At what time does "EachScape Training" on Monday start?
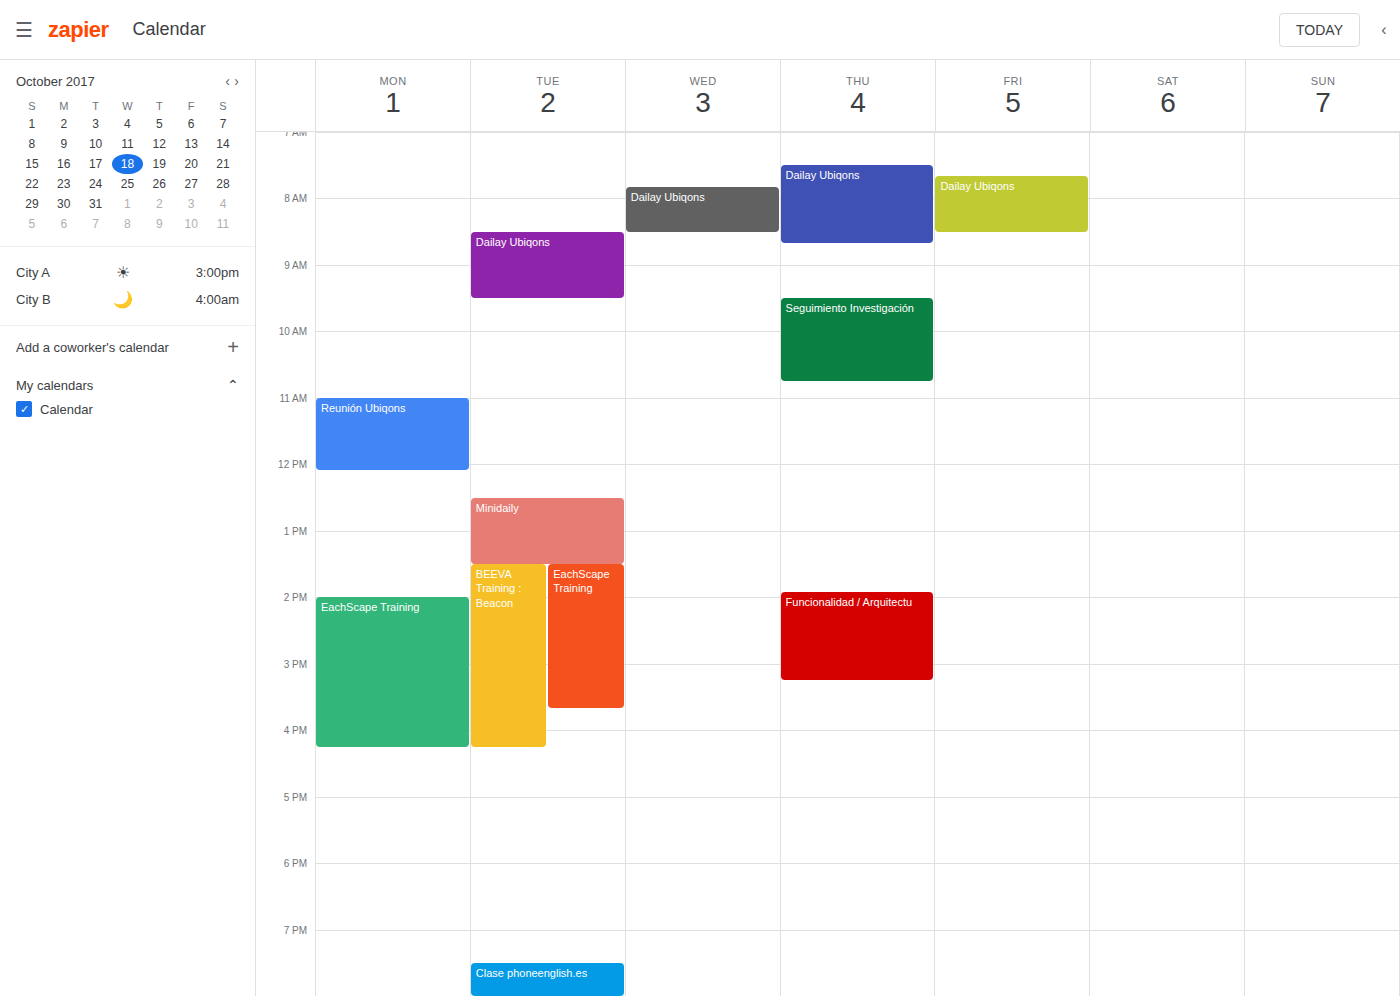
2:00 PM